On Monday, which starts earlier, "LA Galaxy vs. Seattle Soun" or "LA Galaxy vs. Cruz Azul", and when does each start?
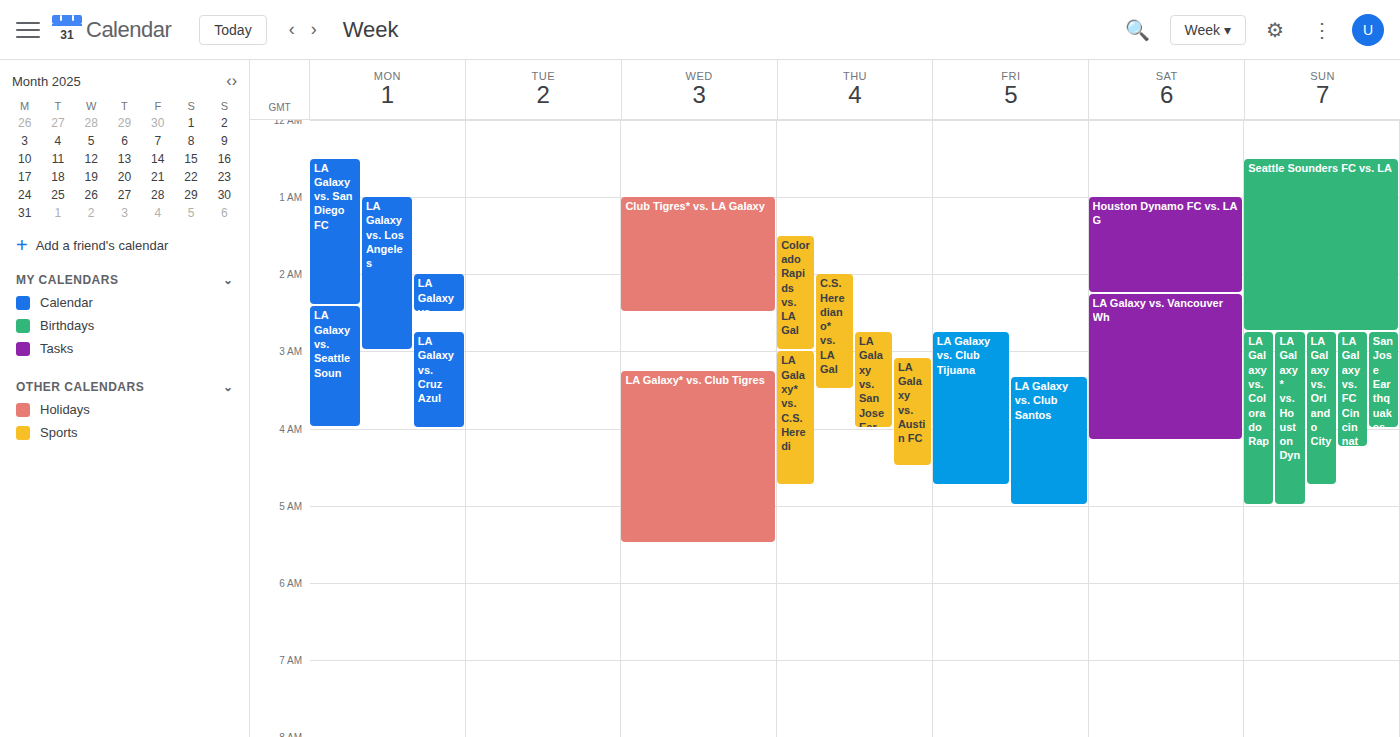
"LA Galaxy vs. Seattle Soun" 2:25 AM; "LA Galaxy vs. Cruz Azul" 2:45 AM.